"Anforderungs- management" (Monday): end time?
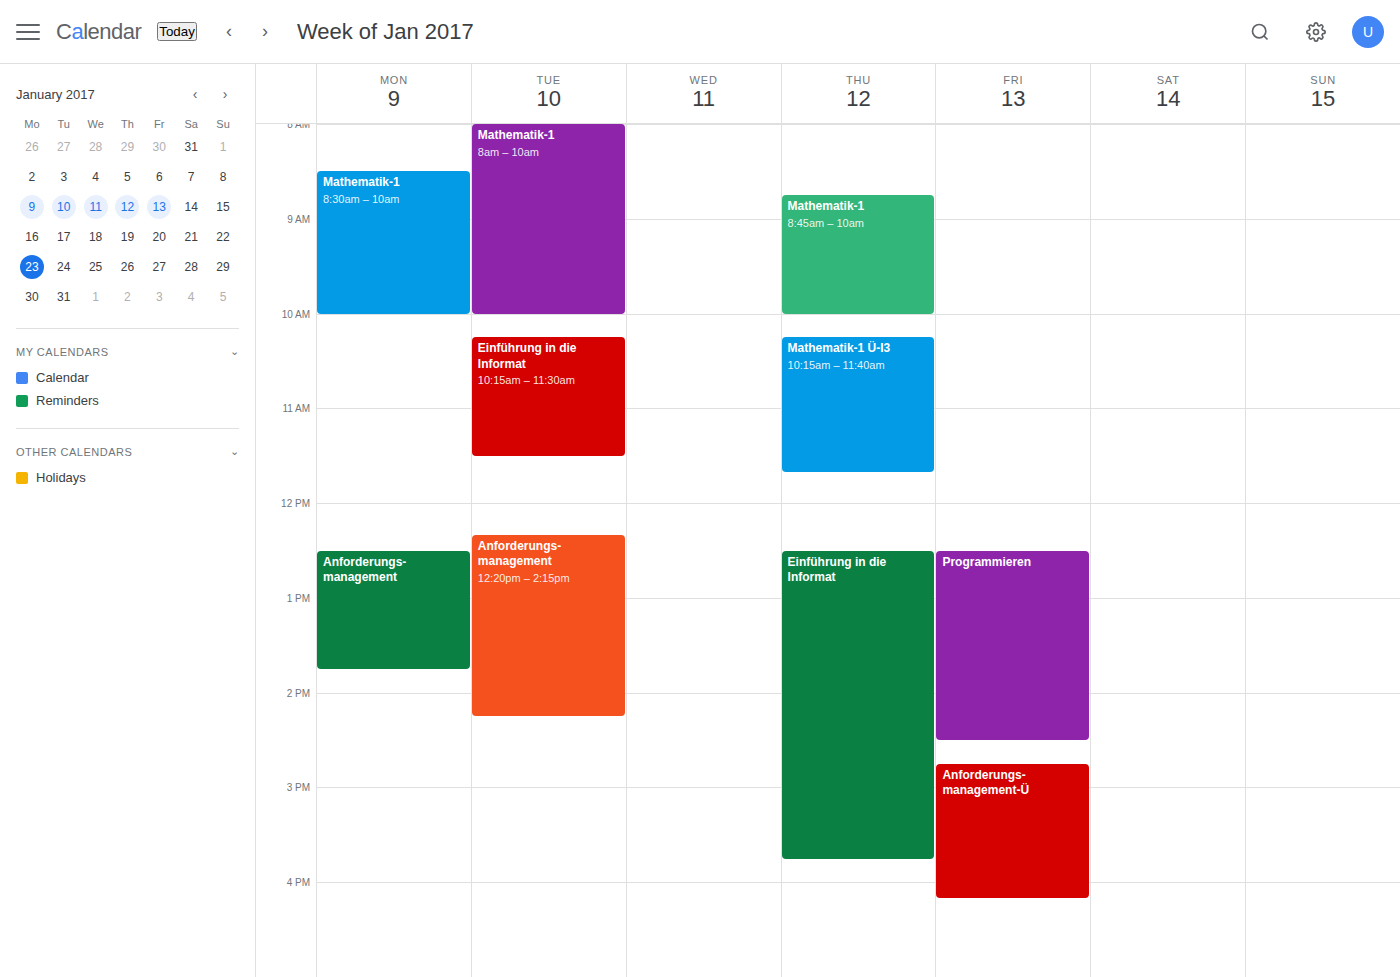
1:45 PM